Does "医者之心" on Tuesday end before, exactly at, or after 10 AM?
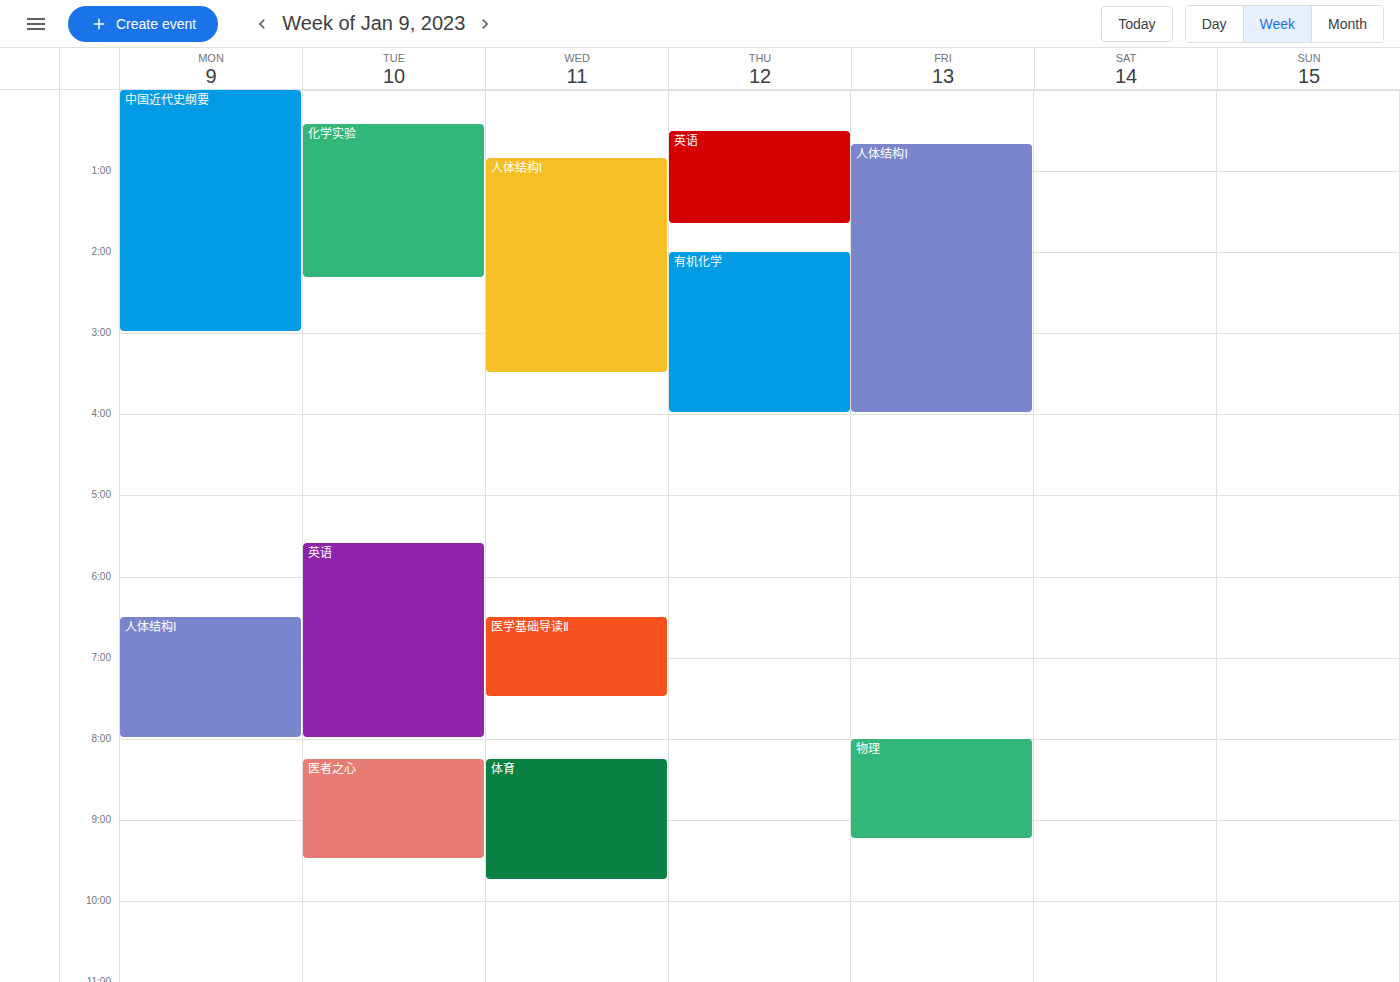
9:30 AM -- before 10 AM, 30 minutes above the 10 AM line.